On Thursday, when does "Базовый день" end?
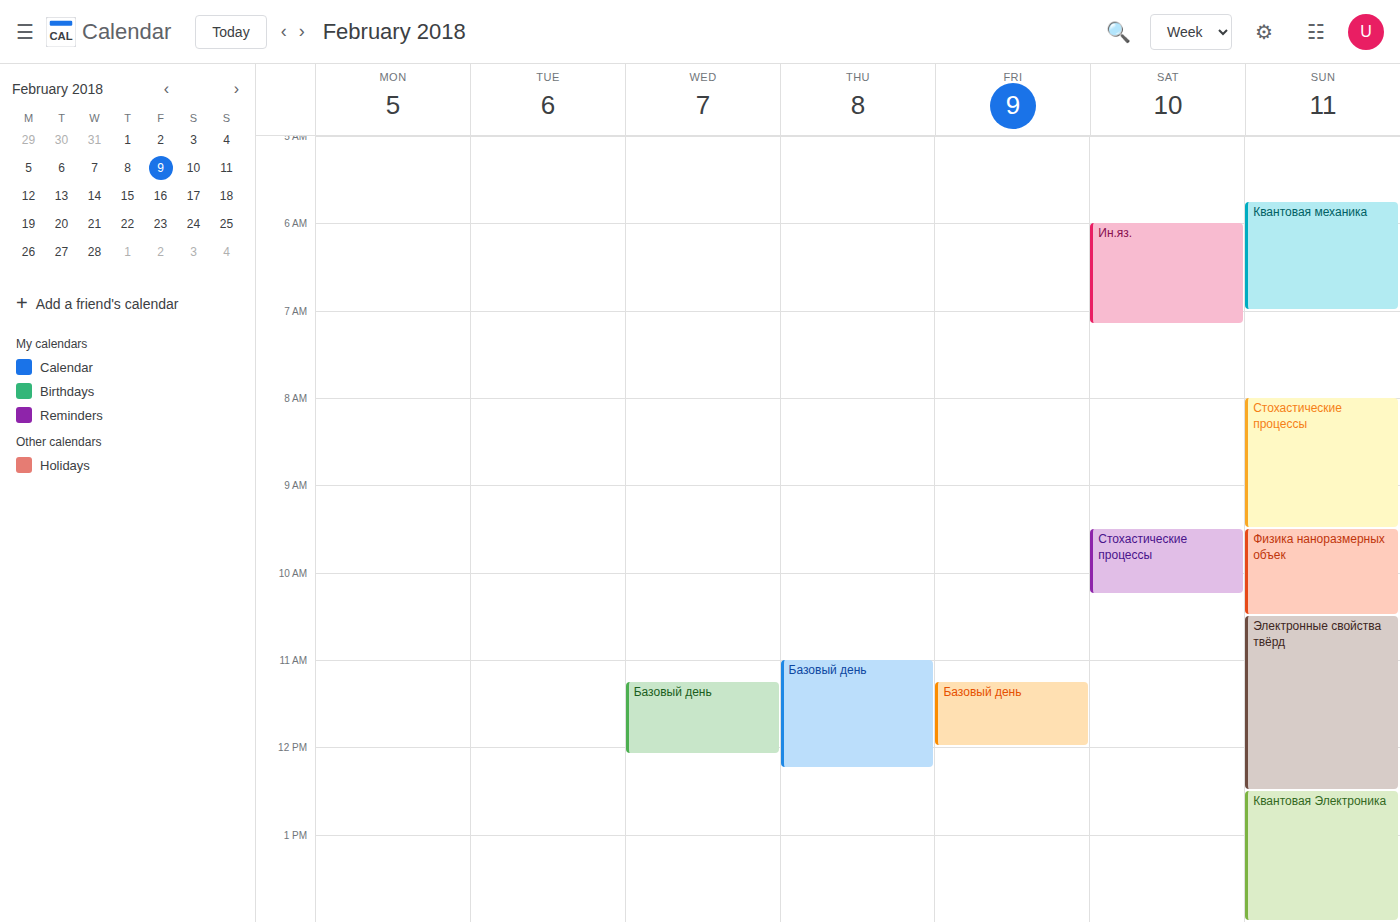
12:15 PM